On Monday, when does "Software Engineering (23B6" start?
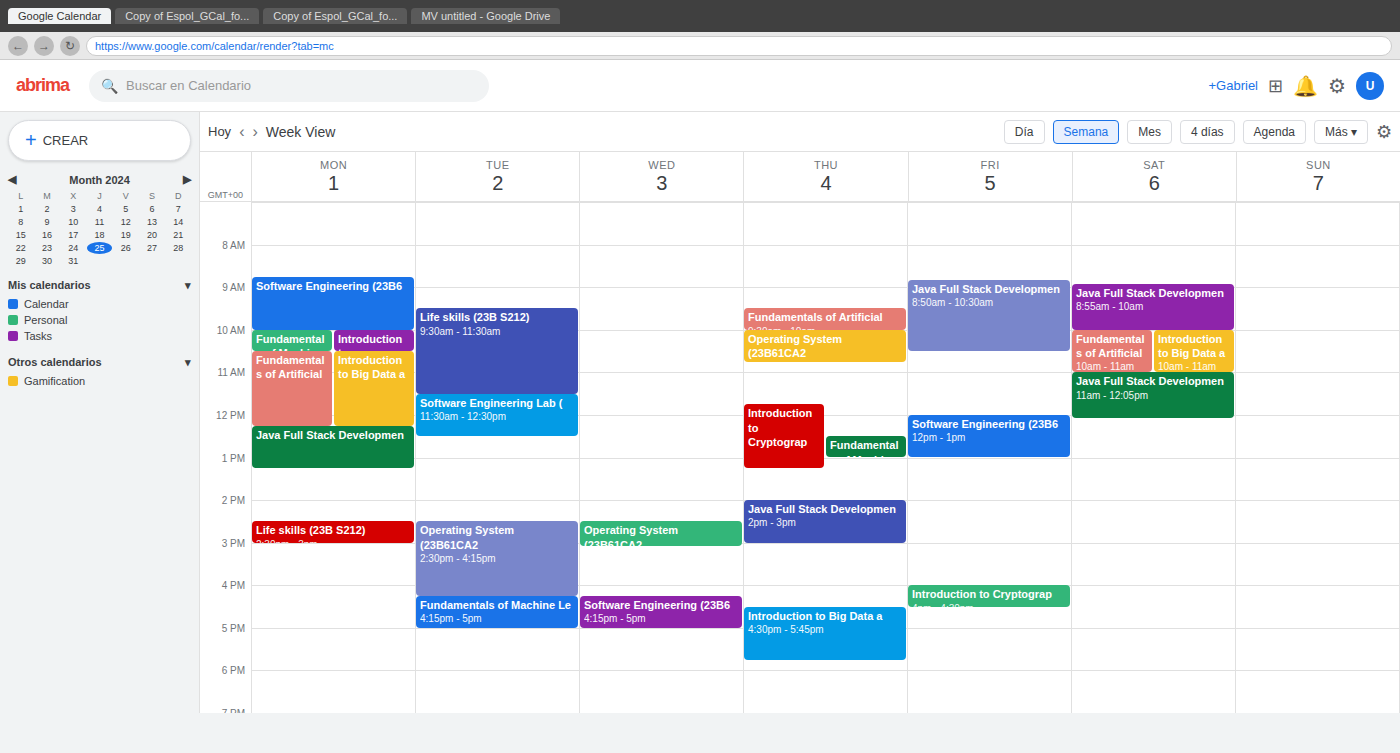
8:45 AM